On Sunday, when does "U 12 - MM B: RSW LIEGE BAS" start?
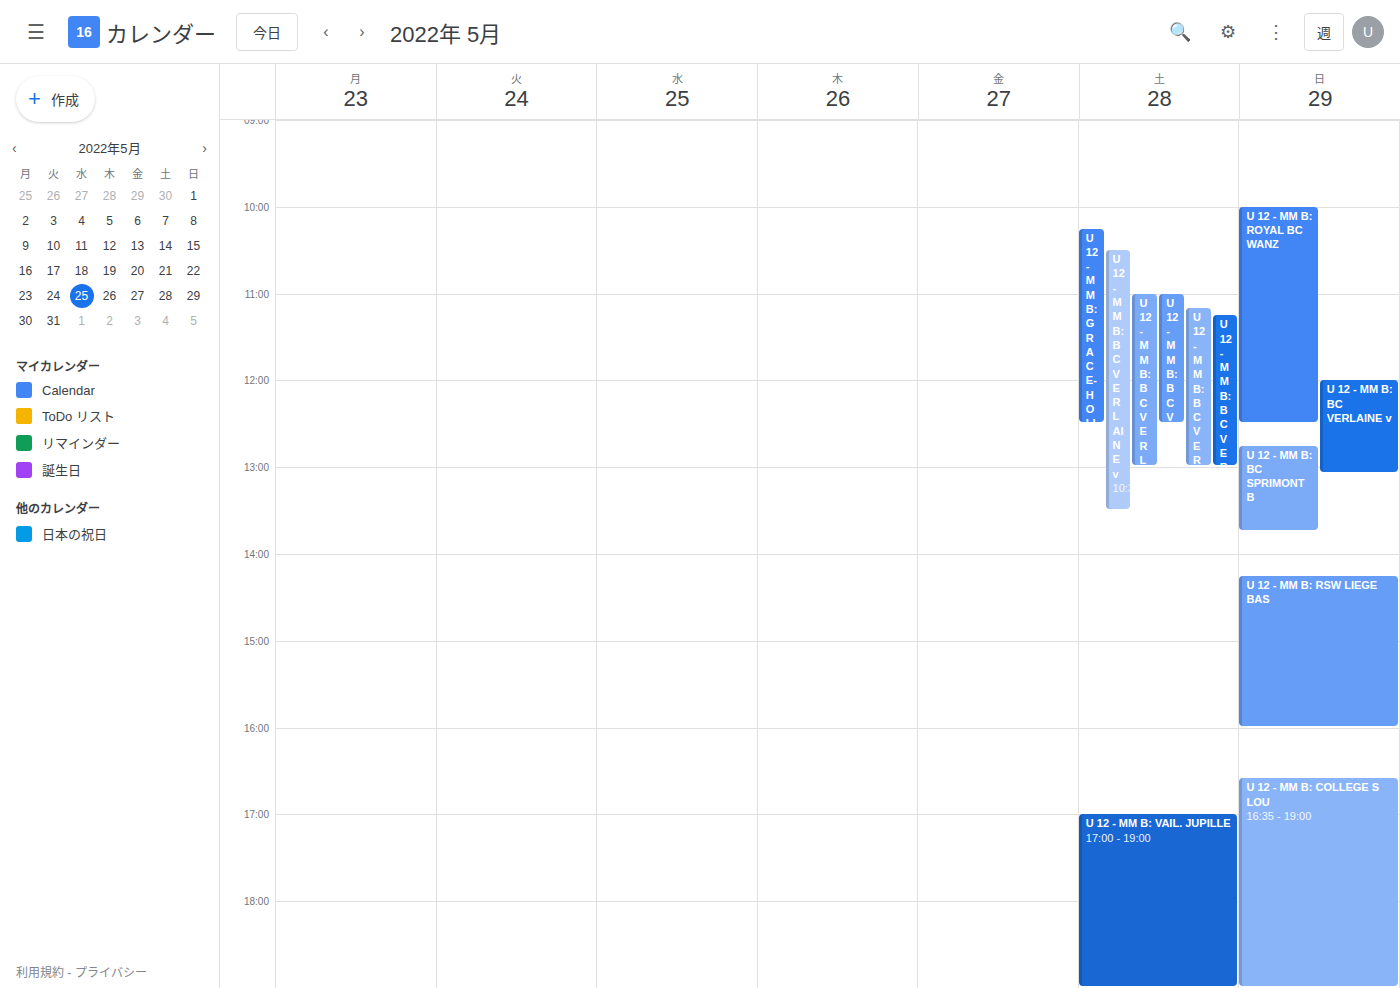
14:15